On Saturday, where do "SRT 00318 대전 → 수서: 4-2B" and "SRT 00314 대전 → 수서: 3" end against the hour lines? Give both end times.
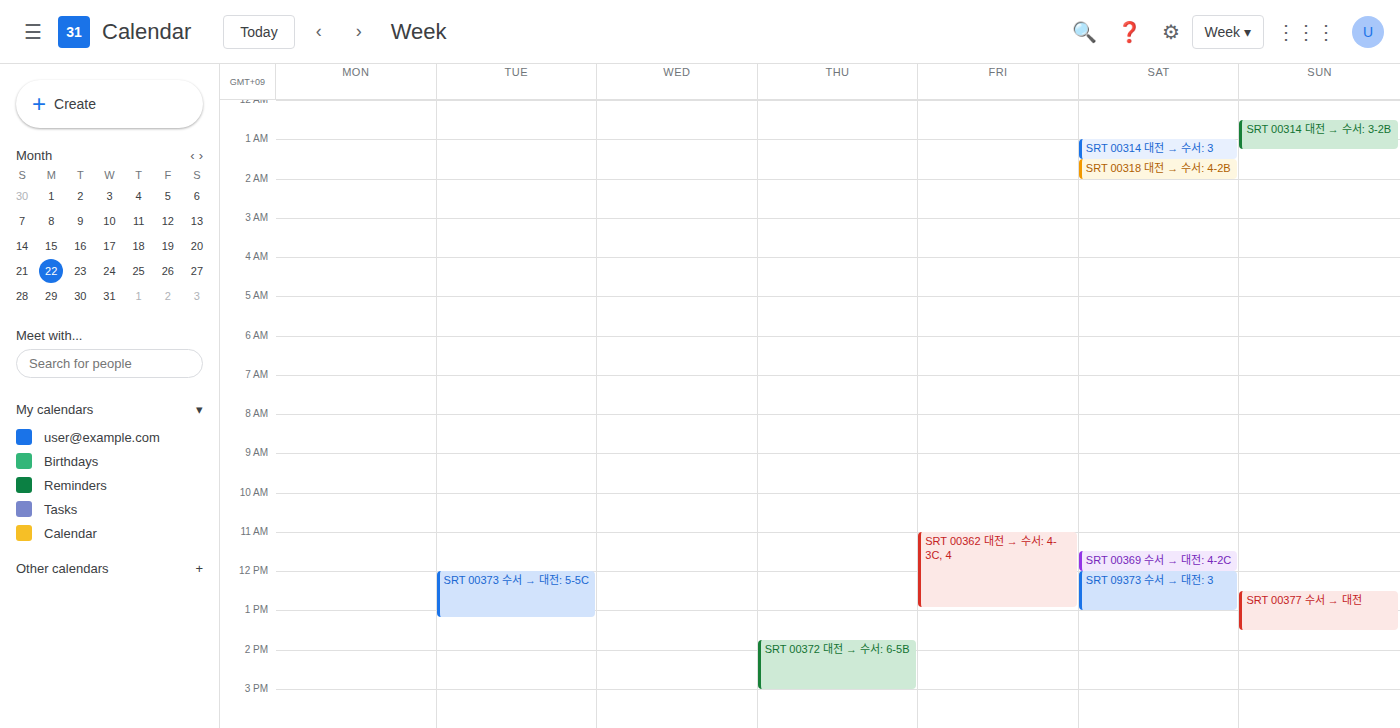
"SRT 00318 대전 → 수서: 4-2B": 2:00 AM, exactly on the 2 AM line. "SRT 00314 대전 → 수서: 3": 1:30 AM, halfway between the 1 AM and 2 AM lines.